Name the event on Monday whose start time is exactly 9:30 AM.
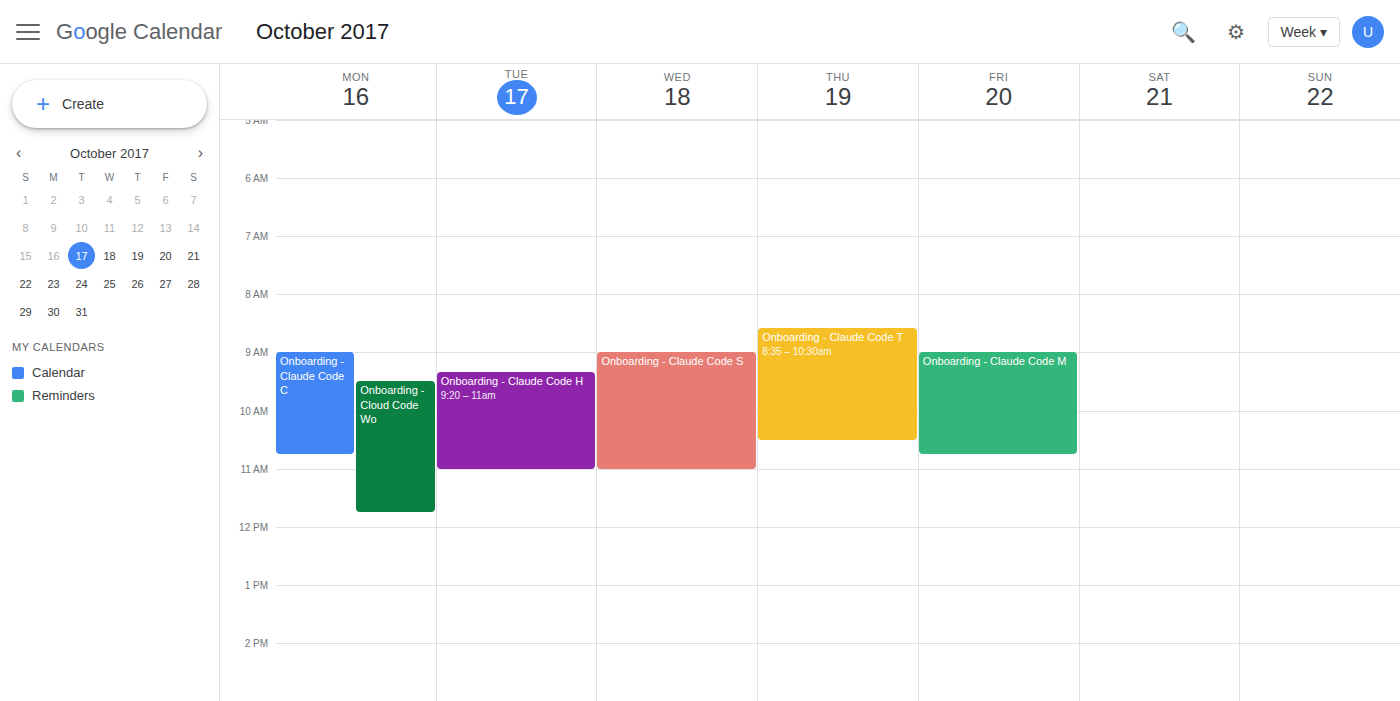
"Onboarding - Cloud Code Wo"